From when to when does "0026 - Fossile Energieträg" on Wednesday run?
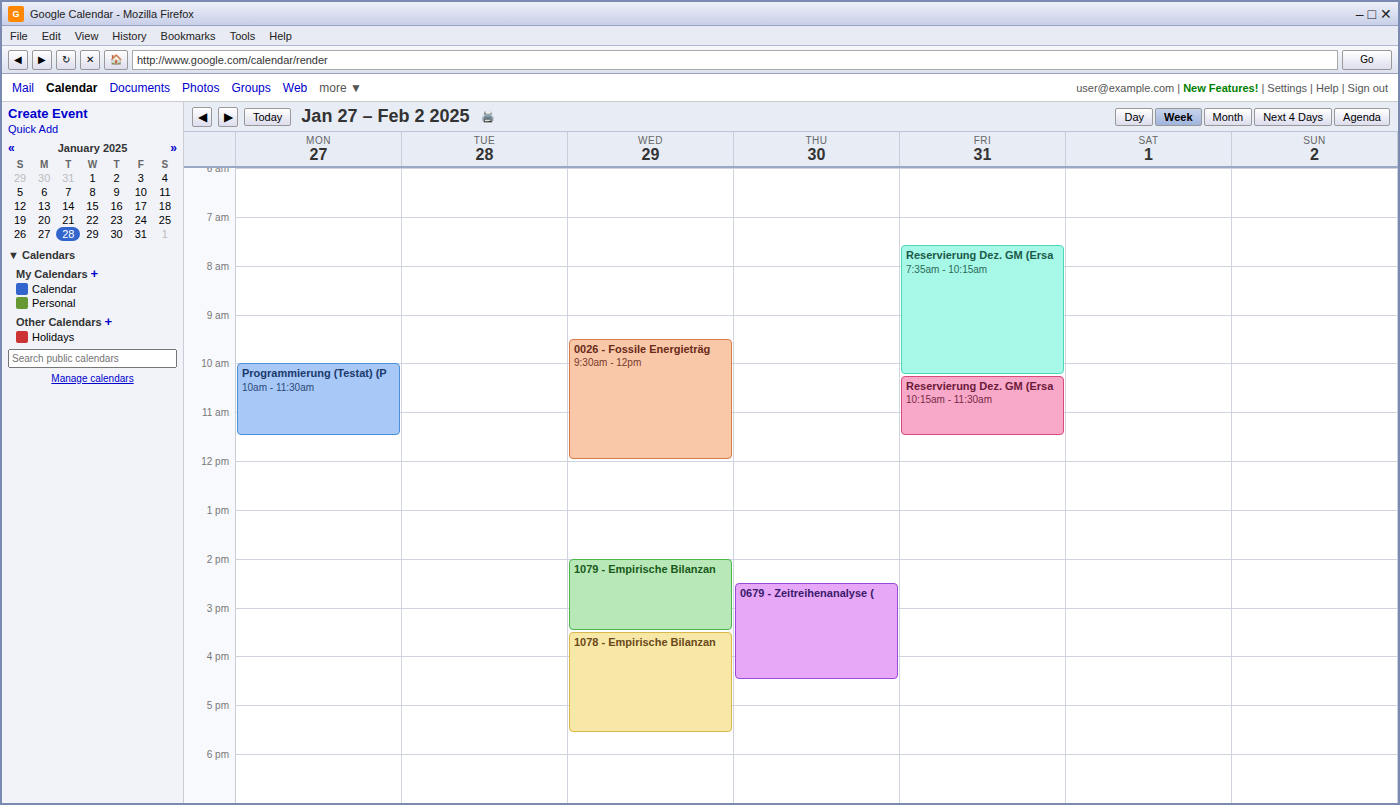
9:30 AM to 12:00 PM